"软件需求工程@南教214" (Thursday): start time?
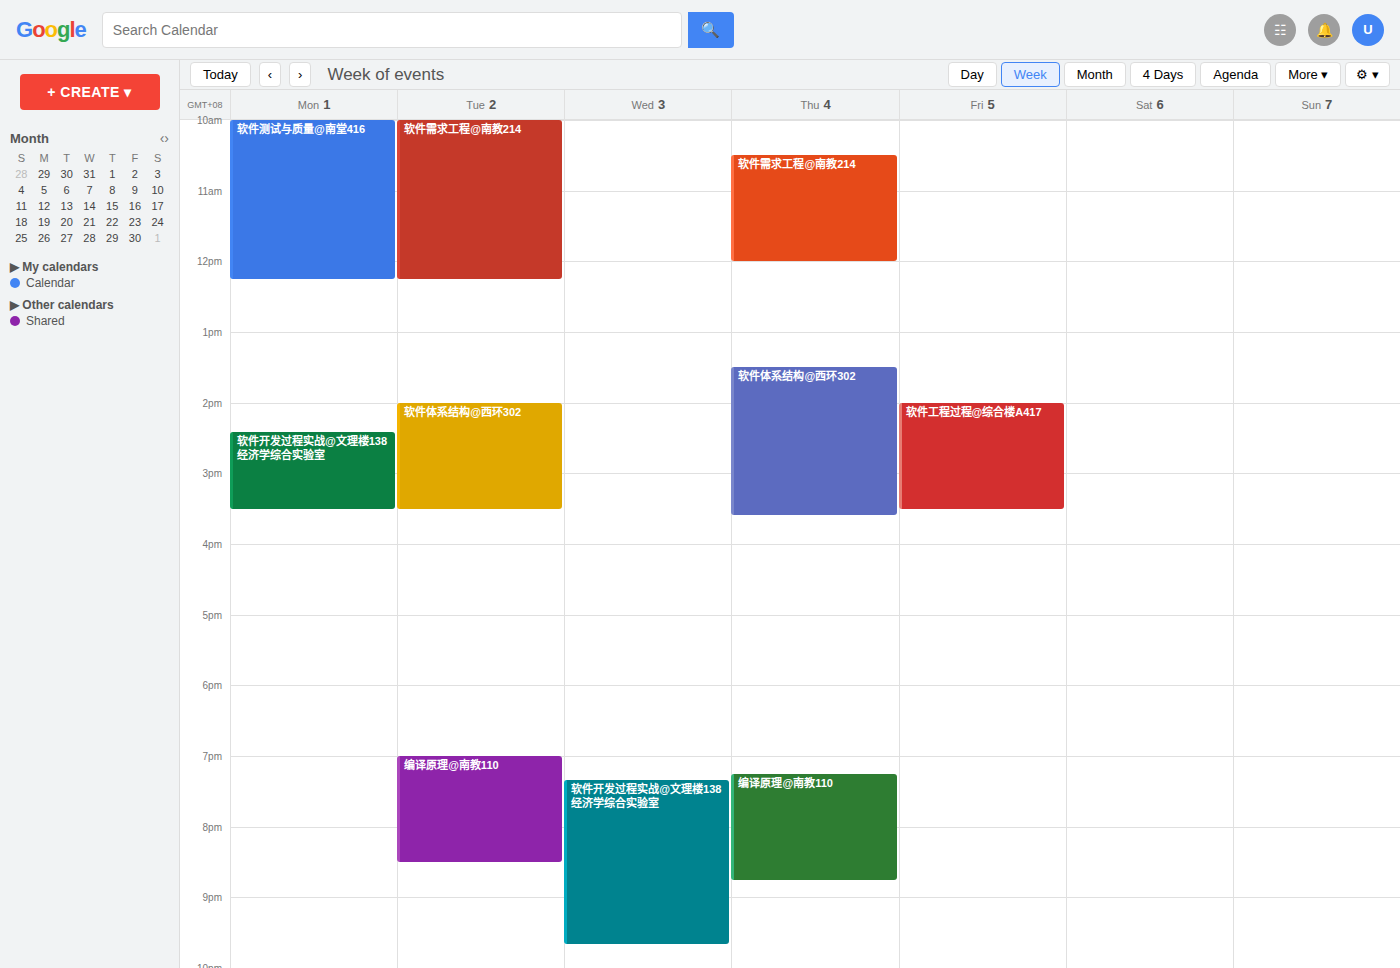
10:30 AM